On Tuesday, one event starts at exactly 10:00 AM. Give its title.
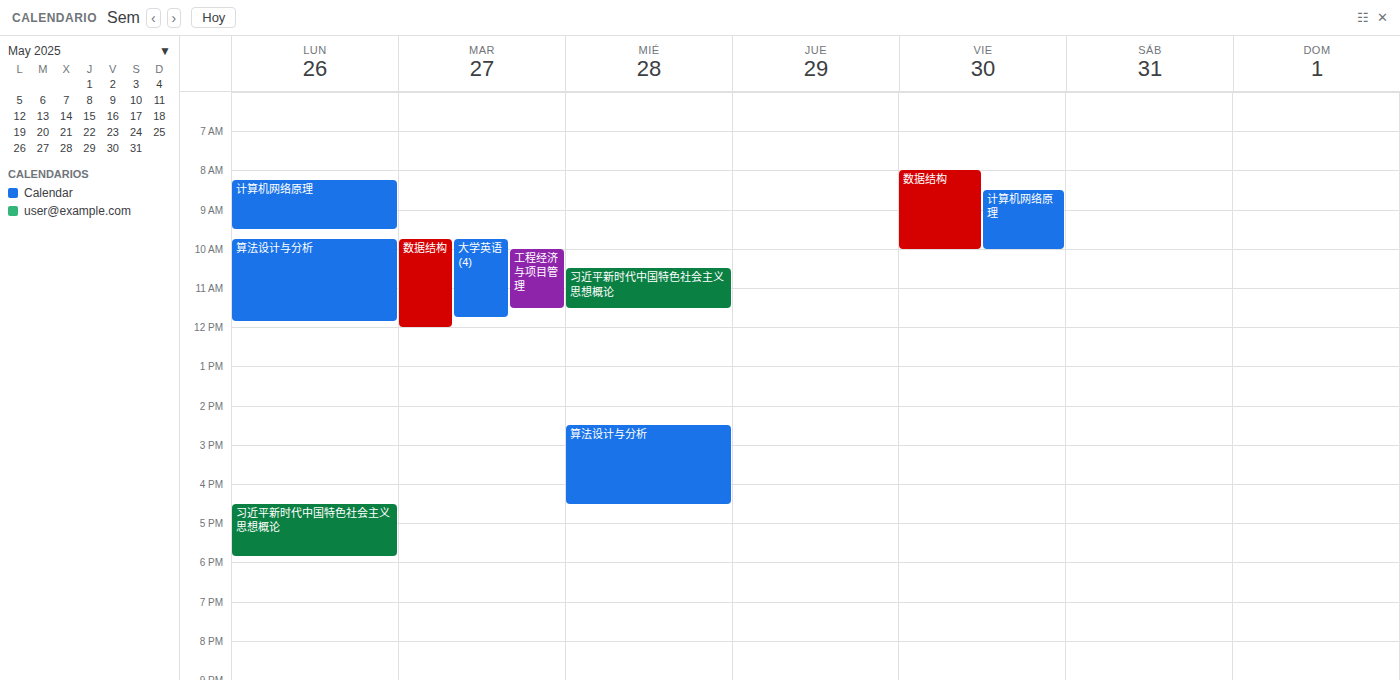
"工程经济与项目管理"